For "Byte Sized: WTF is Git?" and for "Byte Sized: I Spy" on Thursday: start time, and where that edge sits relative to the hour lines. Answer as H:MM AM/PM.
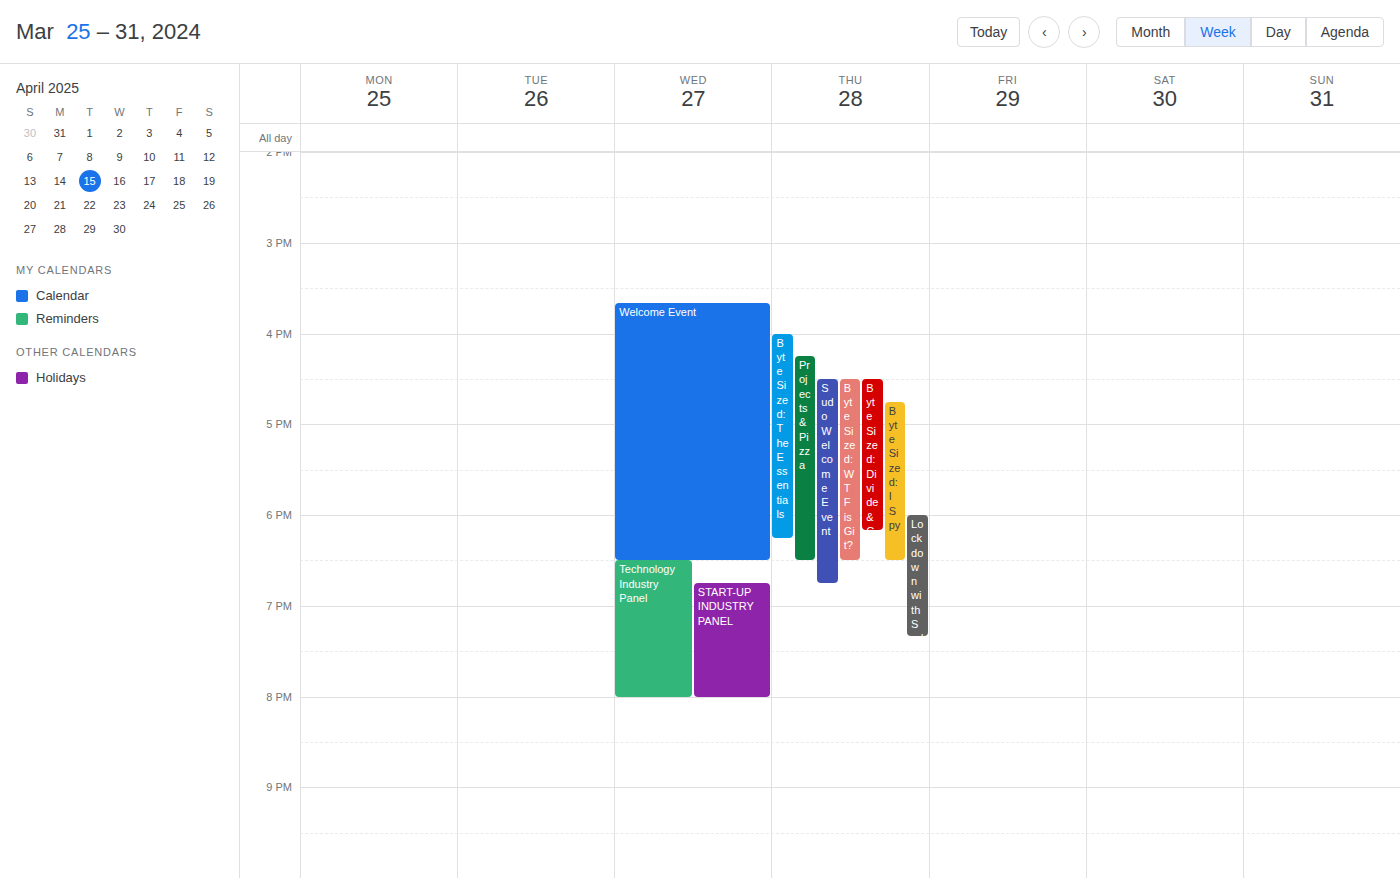
"Byte Sized: WTF is Git?": 4:30 PM, halfway between the 4 PM and 5 PM lines. "Byte Sized: I Spy": 4:45 PM, neither: three quarters of the way from the 4 PM line to the 5 PM line.